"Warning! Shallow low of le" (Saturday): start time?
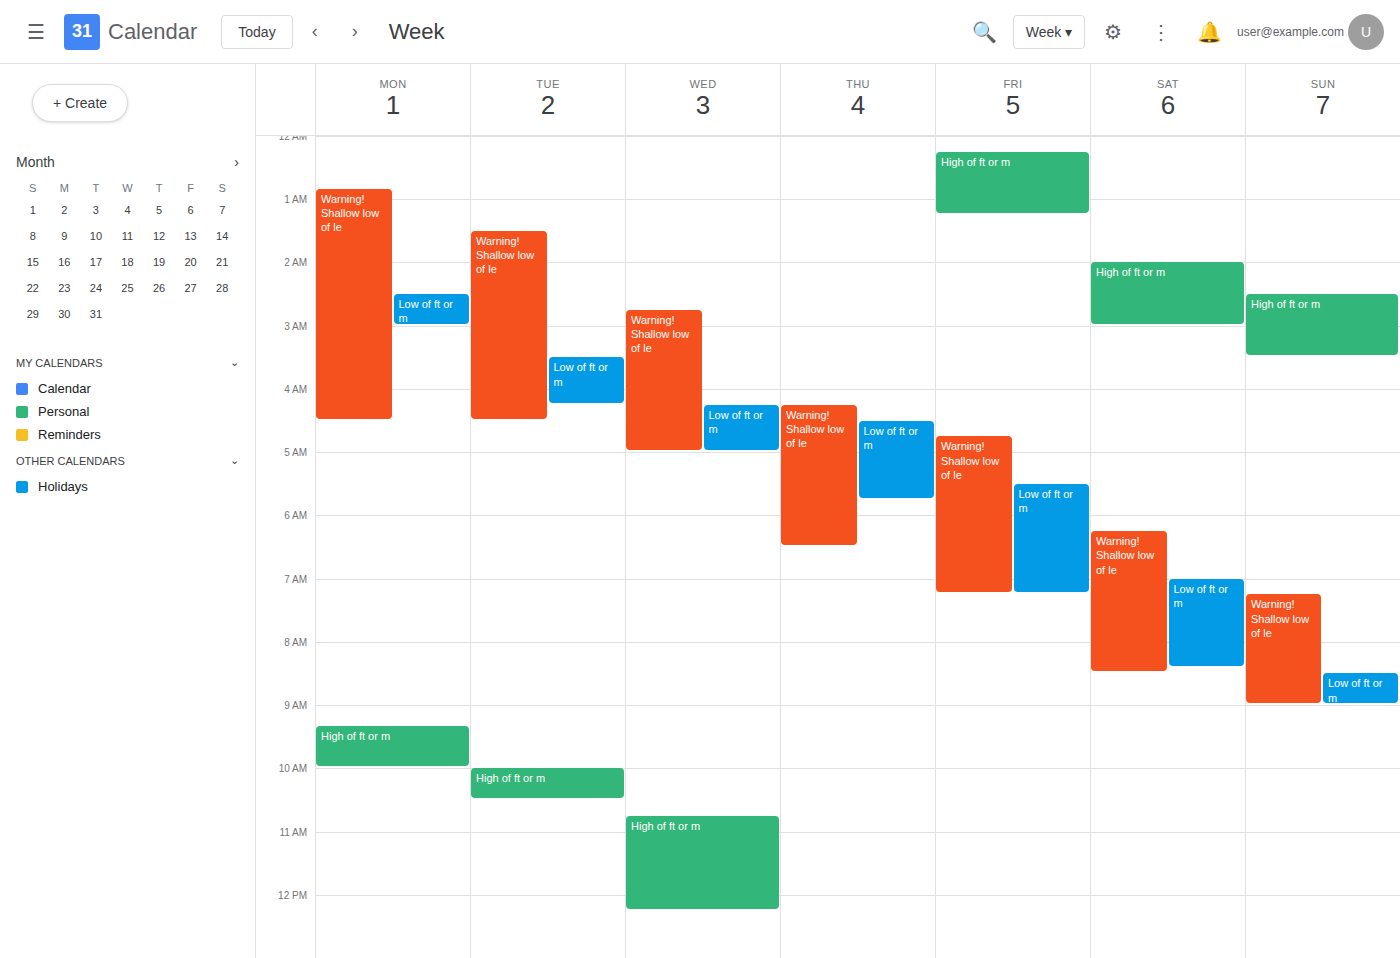
06:15